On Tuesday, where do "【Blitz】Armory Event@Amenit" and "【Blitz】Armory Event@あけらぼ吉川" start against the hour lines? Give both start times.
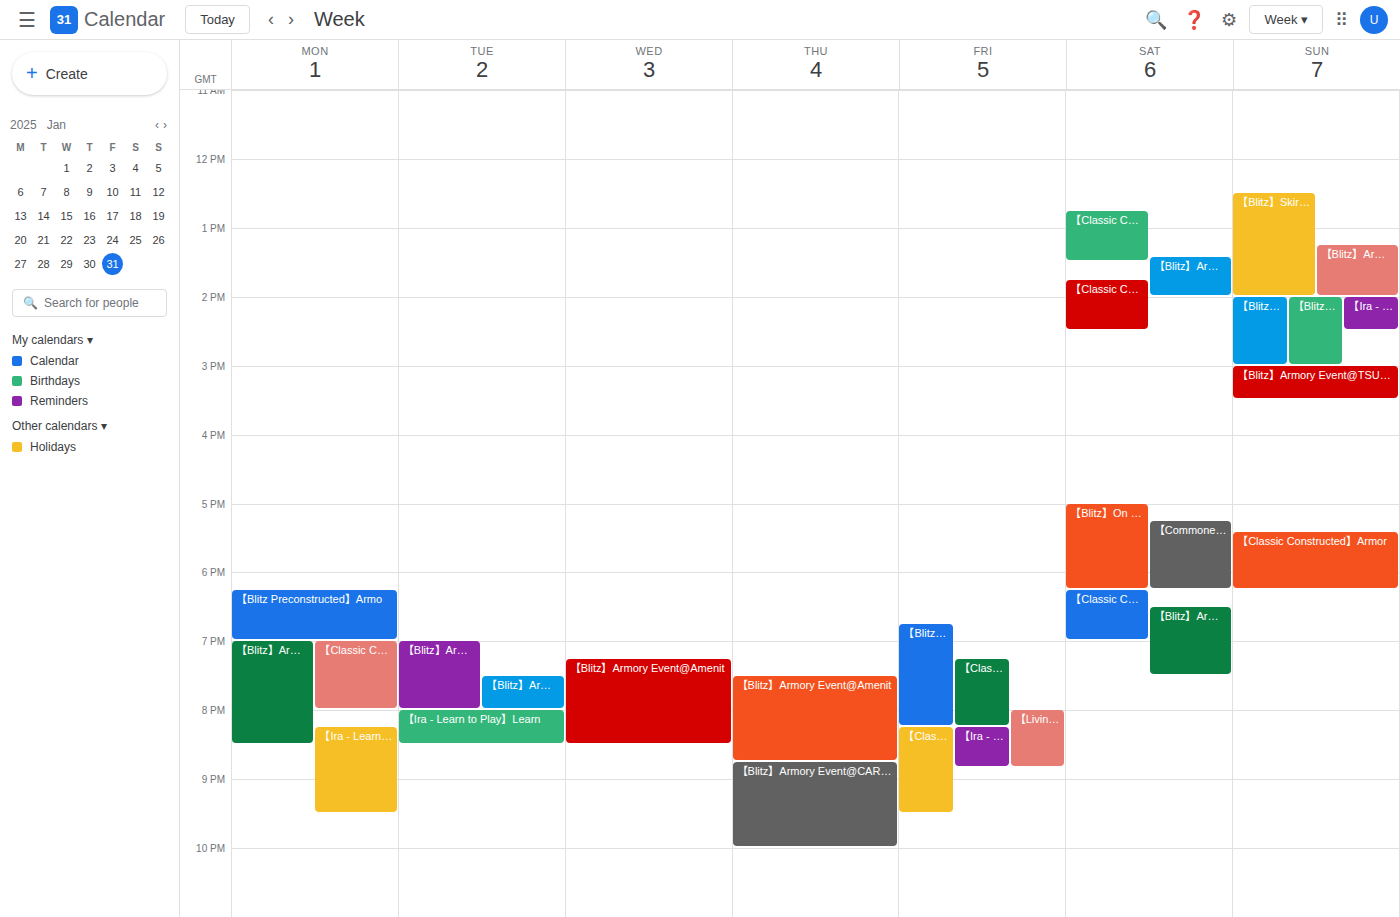
"【Blitz】Armory Event@Amenit": 19:00, exactly on the 19:00 line. "【Blitz】Armory Event@あけらぼ吉川": 19:30, halfway between the 19:00 and 20:00 lines.